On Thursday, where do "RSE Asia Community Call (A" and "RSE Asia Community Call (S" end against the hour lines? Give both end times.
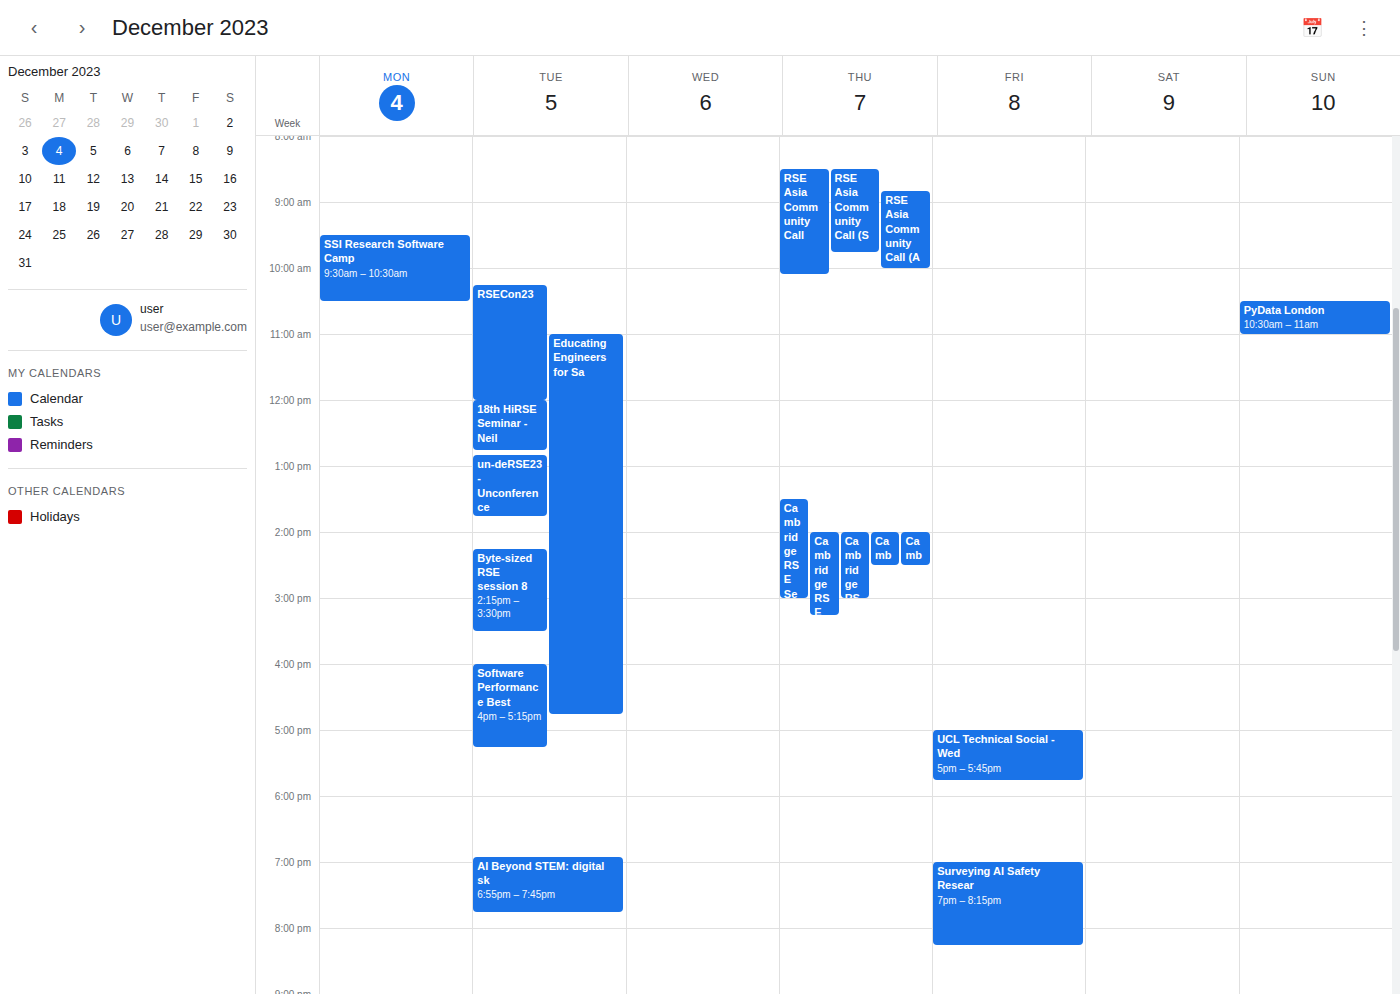
"RSE Asia Community Call (A": 10:00 AM, exactly on the 10 AM line. "RSE Asia Community Call (S": 9:45 AM, neither: three quarters of the way from the 9 AM line to the 10 AM line.